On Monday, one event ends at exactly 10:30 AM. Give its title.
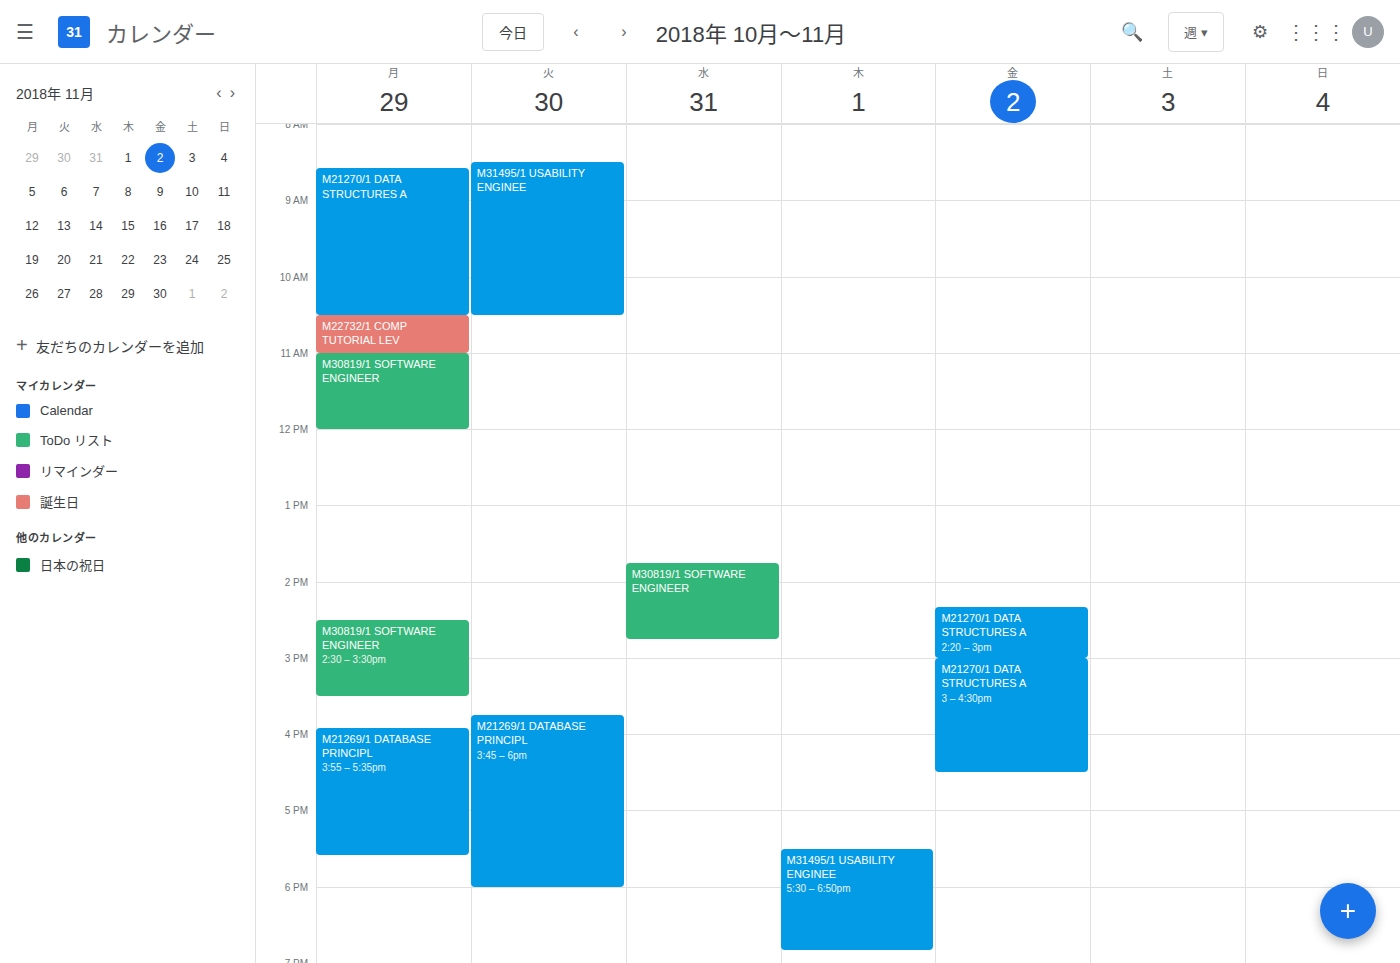
"M21270/1 DATA STRUCTURES A"